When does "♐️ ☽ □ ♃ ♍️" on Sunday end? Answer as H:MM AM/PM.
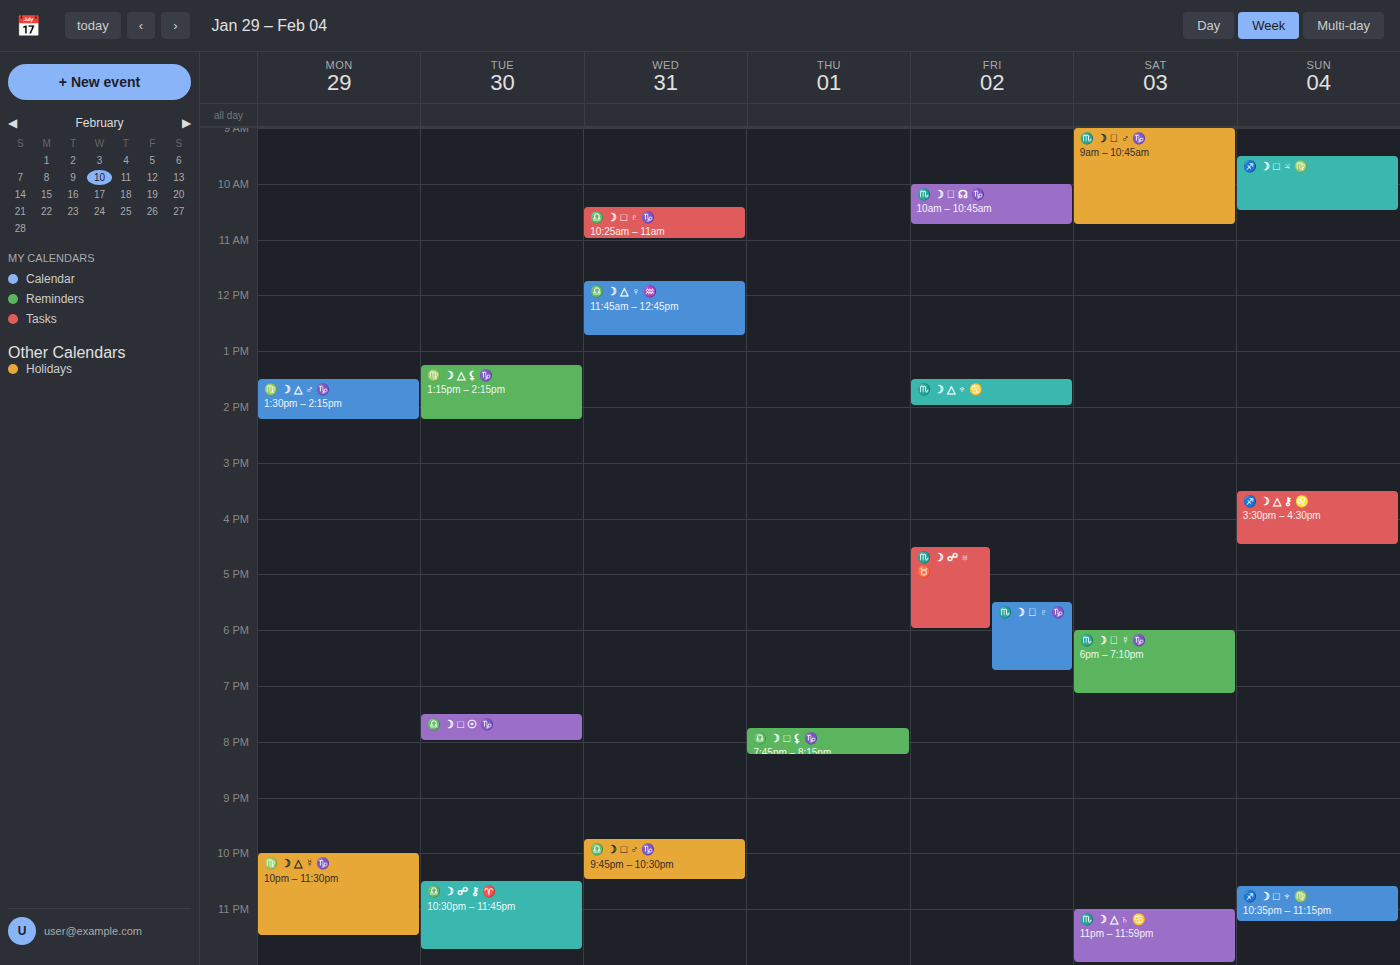
10:30 AM